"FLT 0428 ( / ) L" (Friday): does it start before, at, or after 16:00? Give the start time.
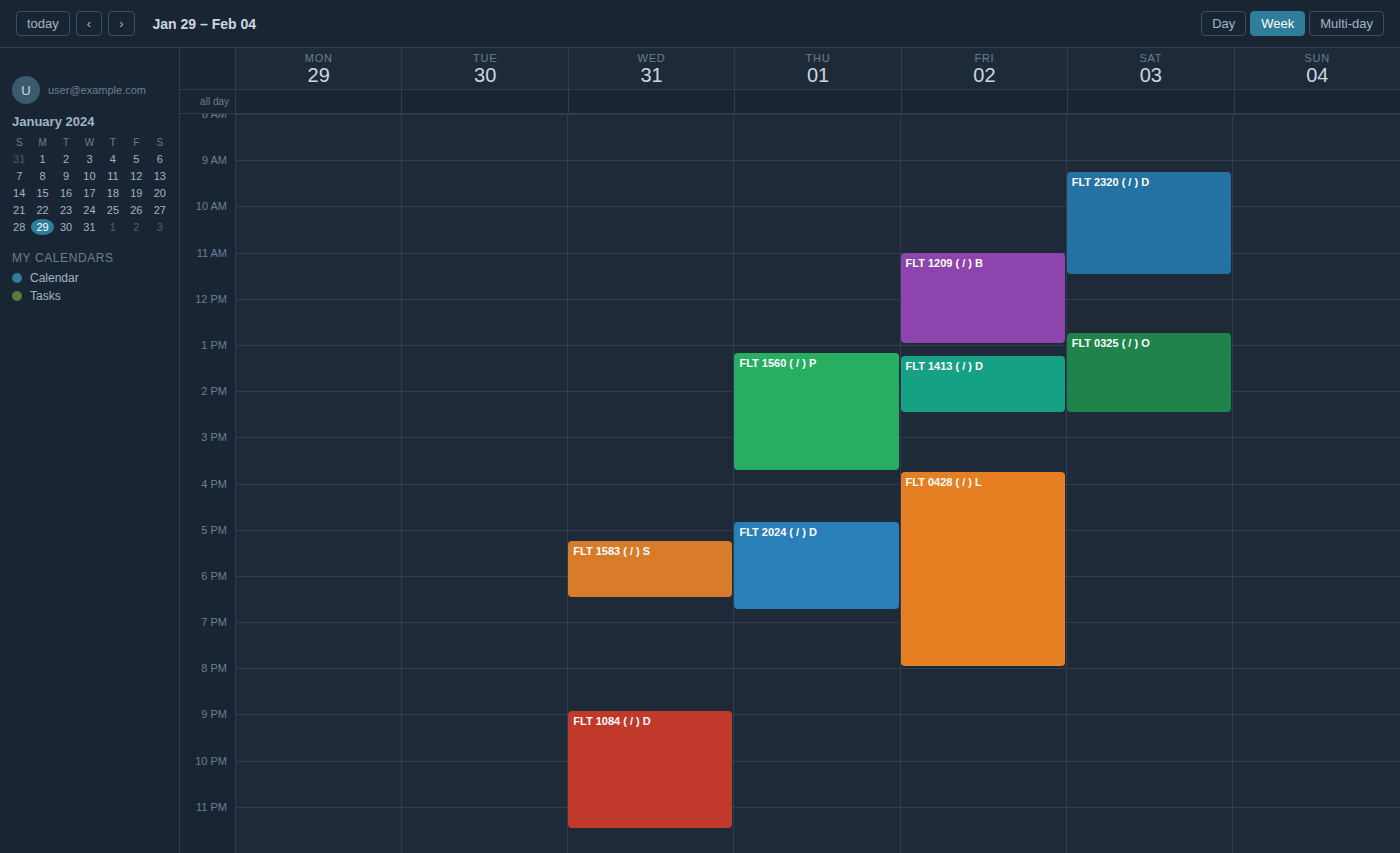
15:45 -- before 16:00, 15 minutes above the 16:00 line.